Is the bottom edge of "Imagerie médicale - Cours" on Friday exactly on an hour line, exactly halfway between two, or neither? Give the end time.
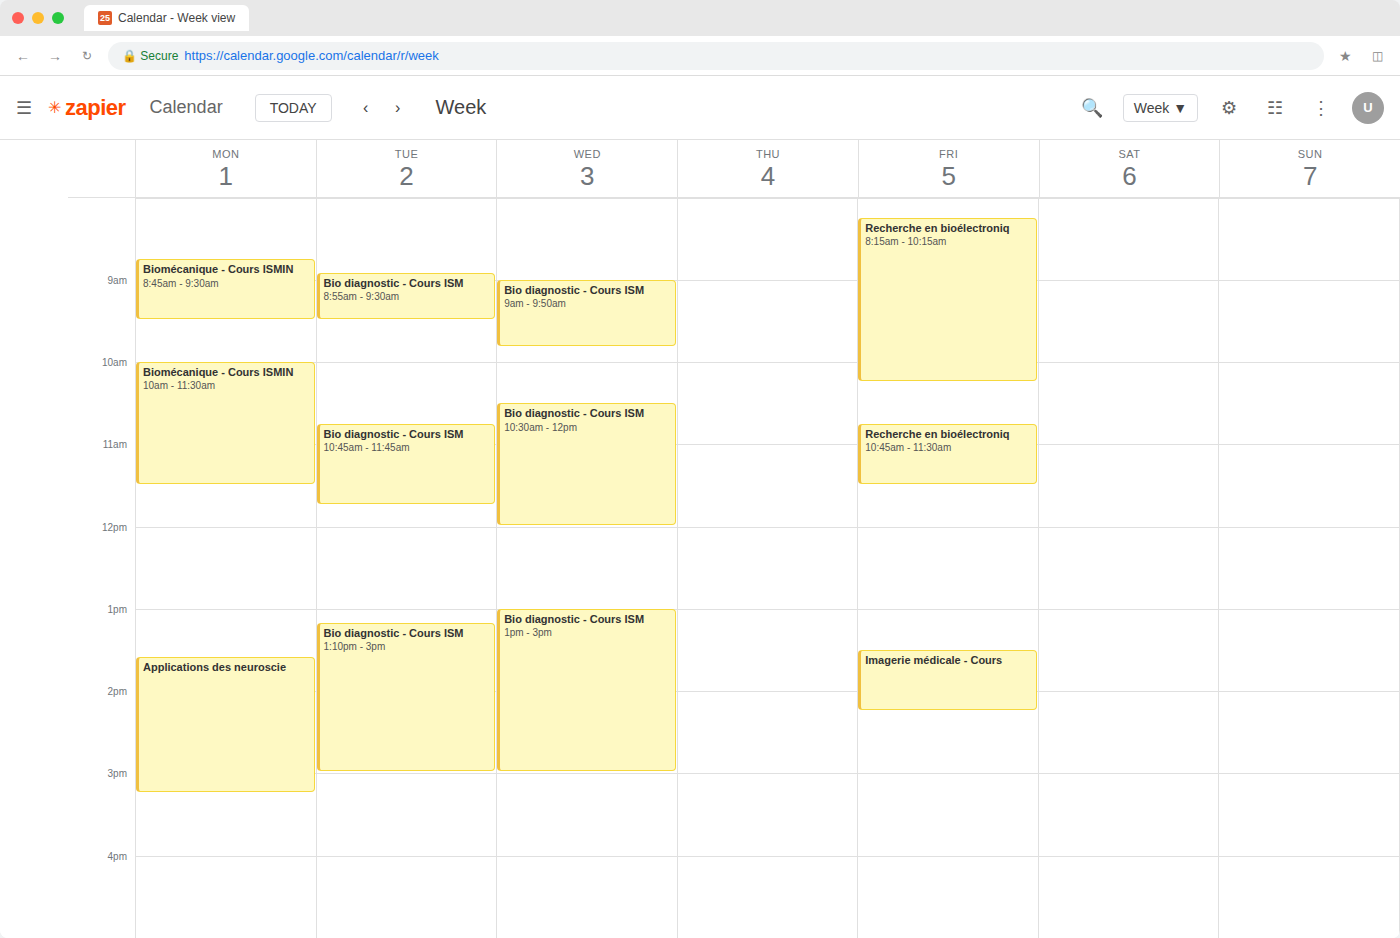
2:15 PM -- neither: a quarter of the way from the 2 PM line to the 3 PM line.